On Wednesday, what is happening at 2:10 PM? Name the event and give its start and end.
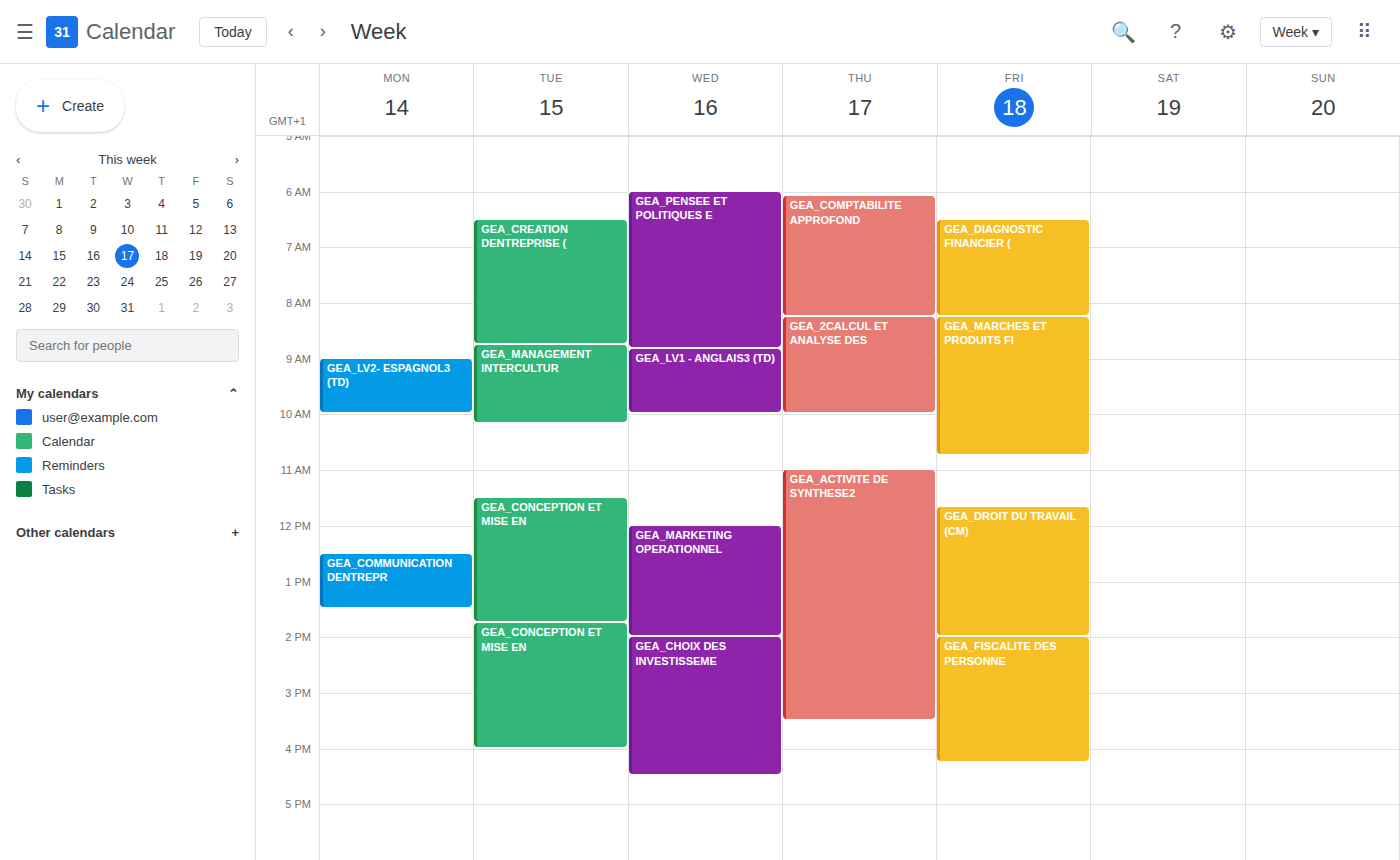
"GEA_CHOIX DES INVESTISSEME", 2:00 PM to 4:30 PM